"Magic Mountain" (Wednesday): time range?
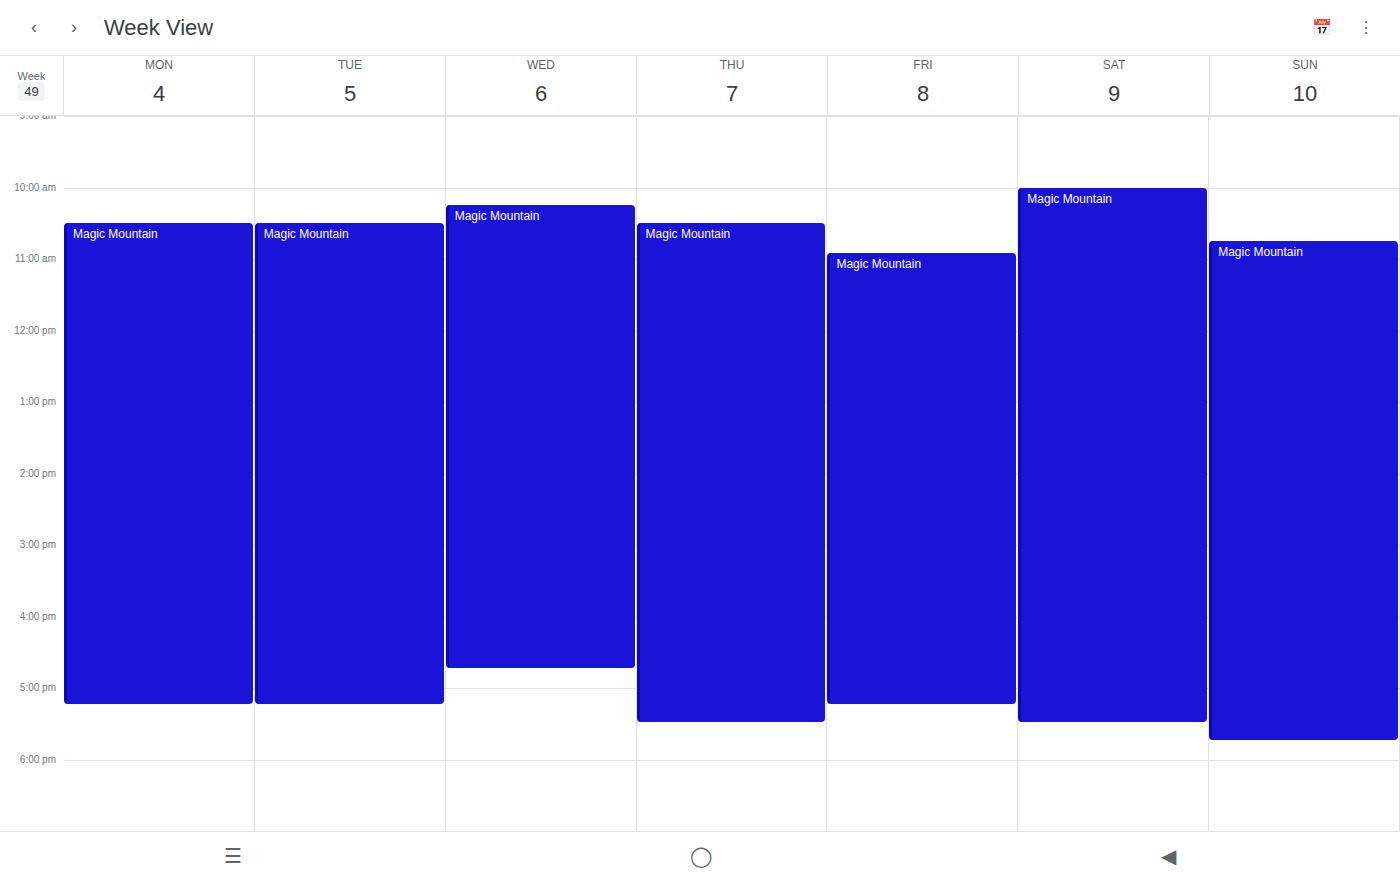
10:15 AM to 4:45 PM